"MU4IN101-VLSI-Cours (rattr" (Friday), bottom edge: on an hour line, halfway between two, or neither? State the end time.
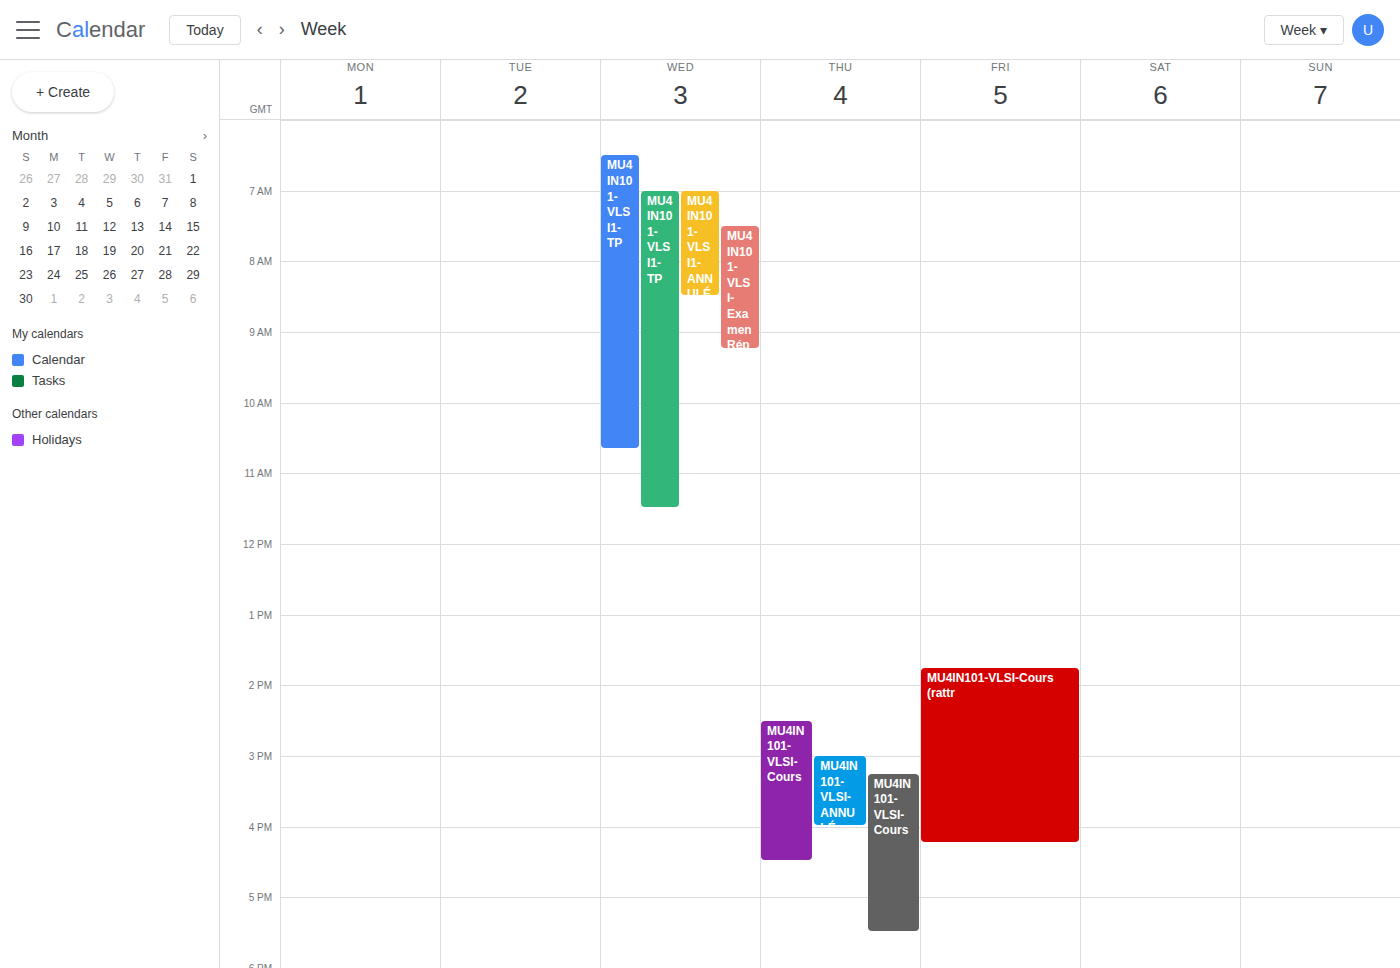
4:15 PM -- neither: a quarter of the way from the 4 PM line to the 5 PM line.